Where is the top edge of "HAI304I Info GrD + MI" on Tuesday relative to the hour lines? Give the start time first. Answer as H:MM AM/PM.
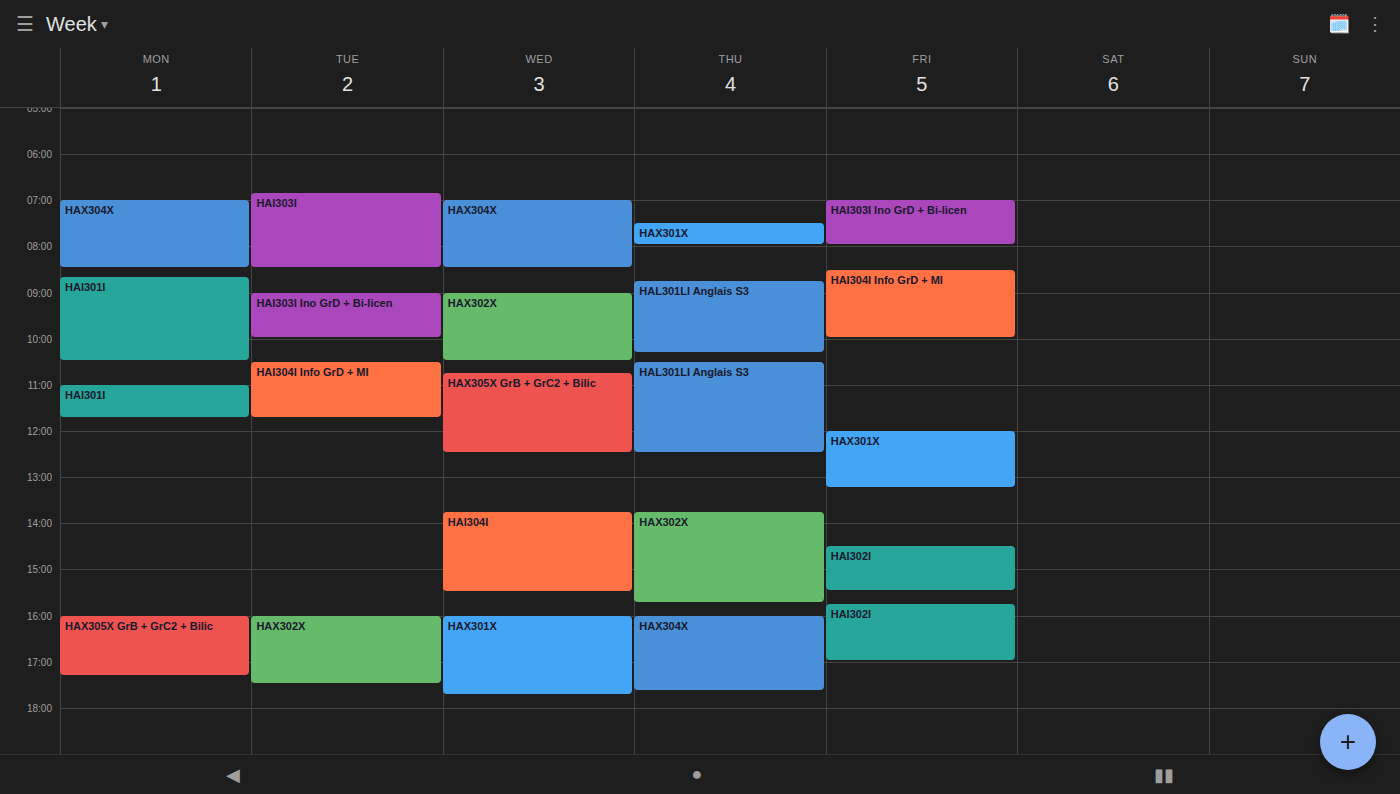
10:30 AM -- halfway between the 10 AM and 11 AM lines.